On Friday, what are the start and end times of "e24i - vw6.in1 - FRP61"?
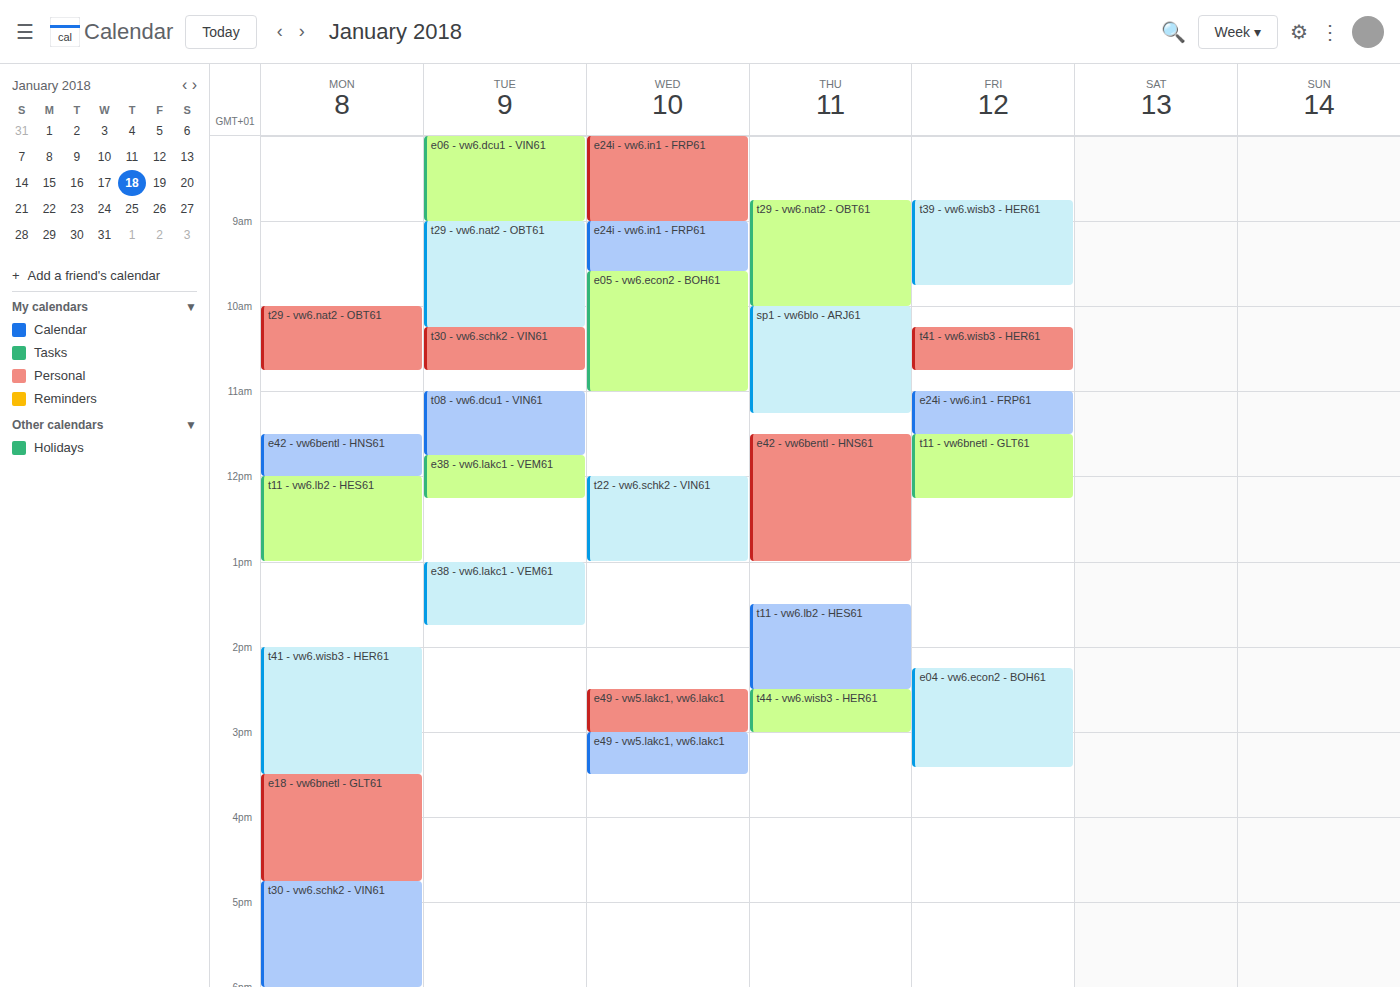
11:00 AM to 11:30 AM